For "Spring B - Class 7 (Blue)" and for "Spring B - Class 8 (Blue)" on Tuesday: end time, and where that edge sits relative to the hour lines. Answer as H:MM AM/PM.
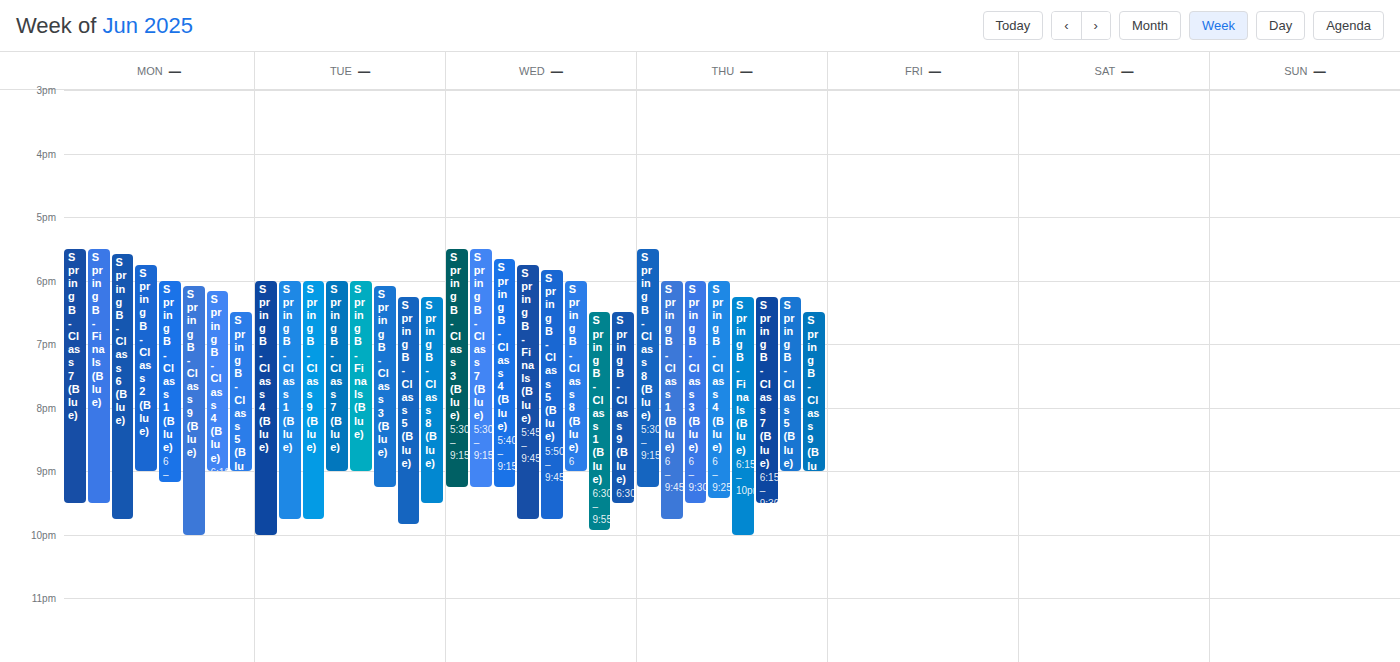
"Spring B - Class 7 (Blue)": 9:00 PM, exactly on the 9 PM line. "Spring B - Class 8 (Blue)": 9:30 PM, halfway between the 9 PM and 10 PM lines.